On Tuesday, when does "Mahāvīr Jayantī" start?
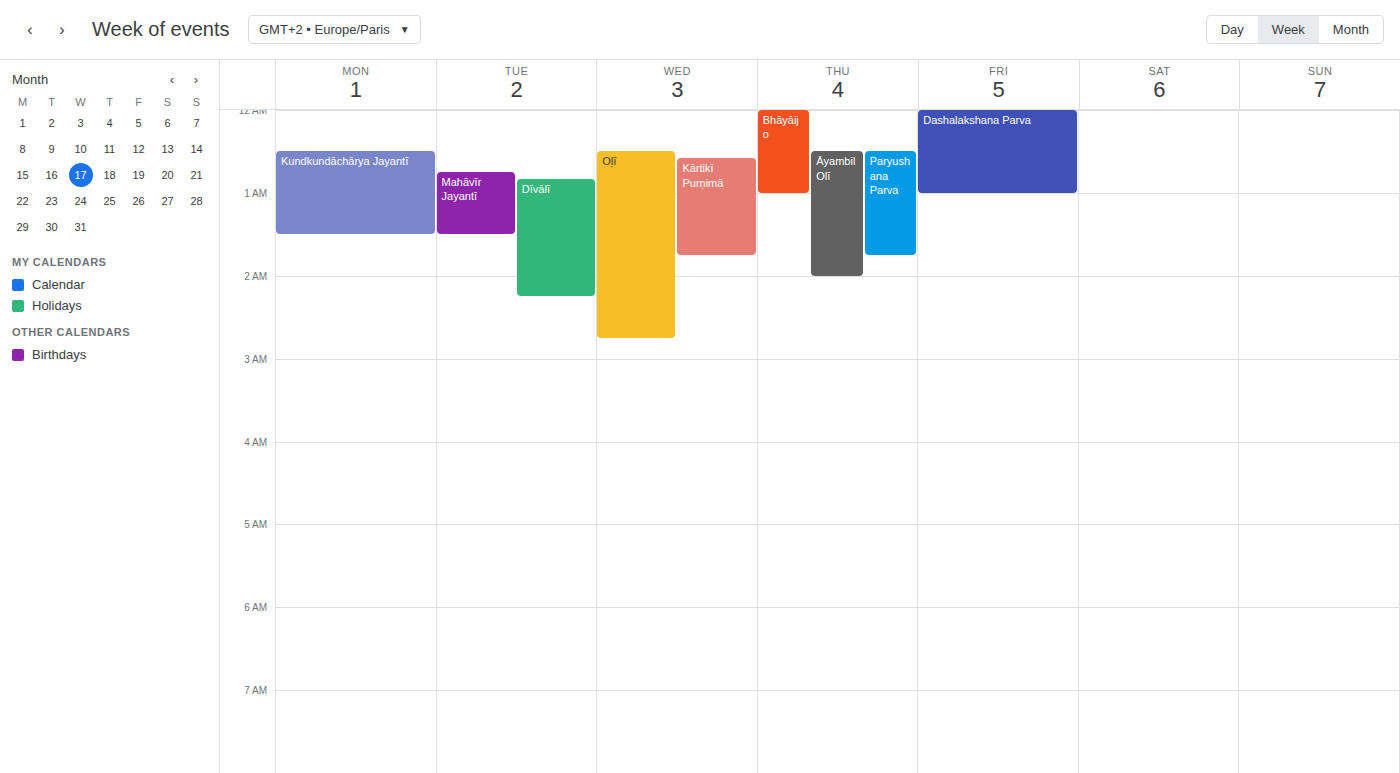
12:45 AM